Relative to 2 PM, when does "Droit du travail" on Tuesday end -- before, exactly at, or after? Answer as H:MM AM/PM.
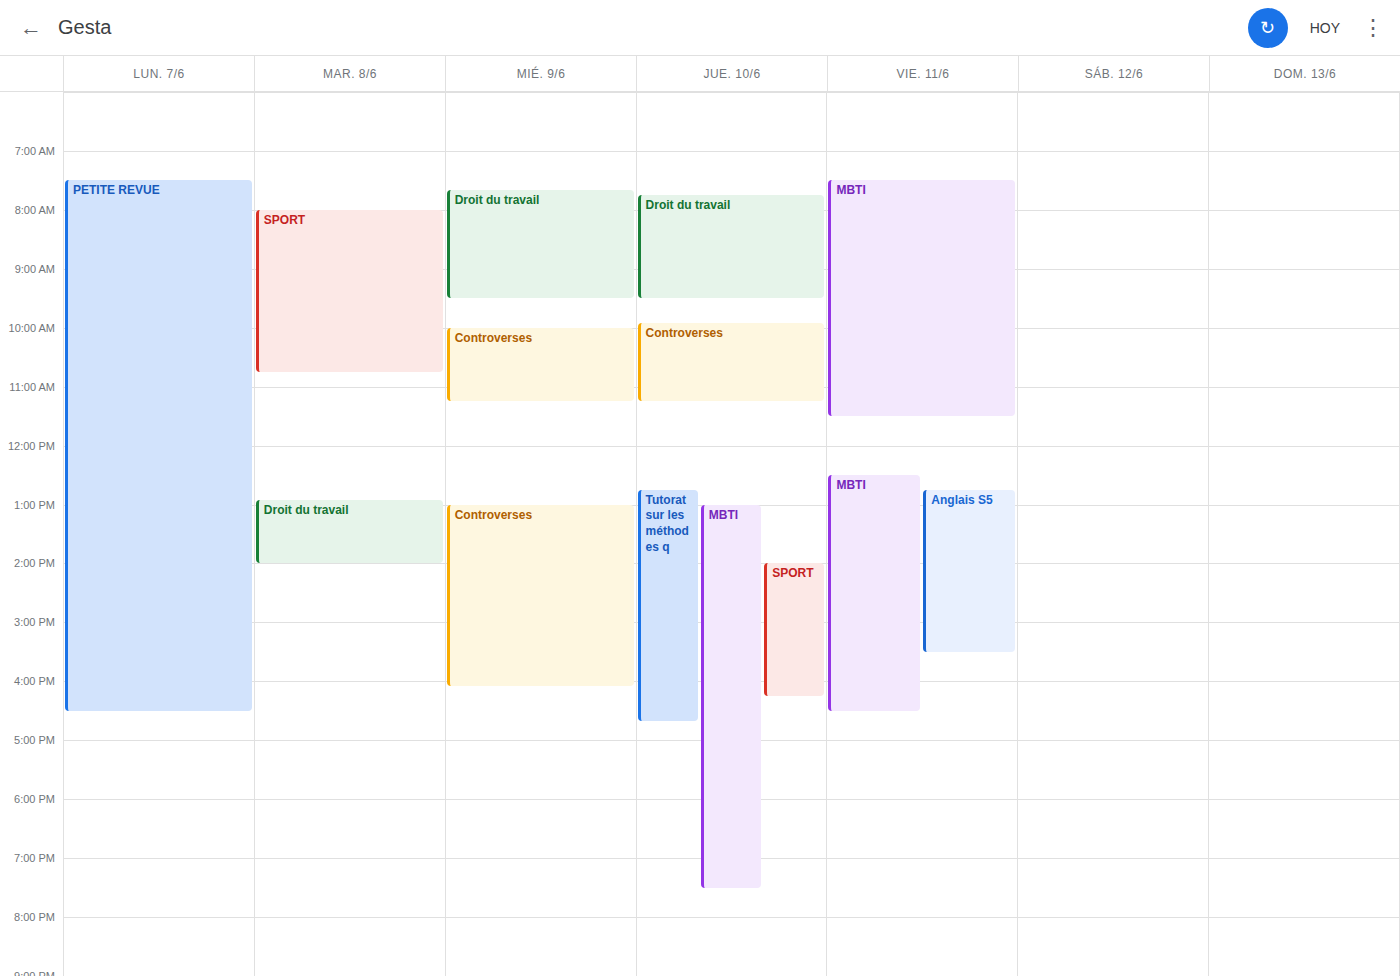
2:00 PM -- exactly at 2 PM, on the 2 PM line.